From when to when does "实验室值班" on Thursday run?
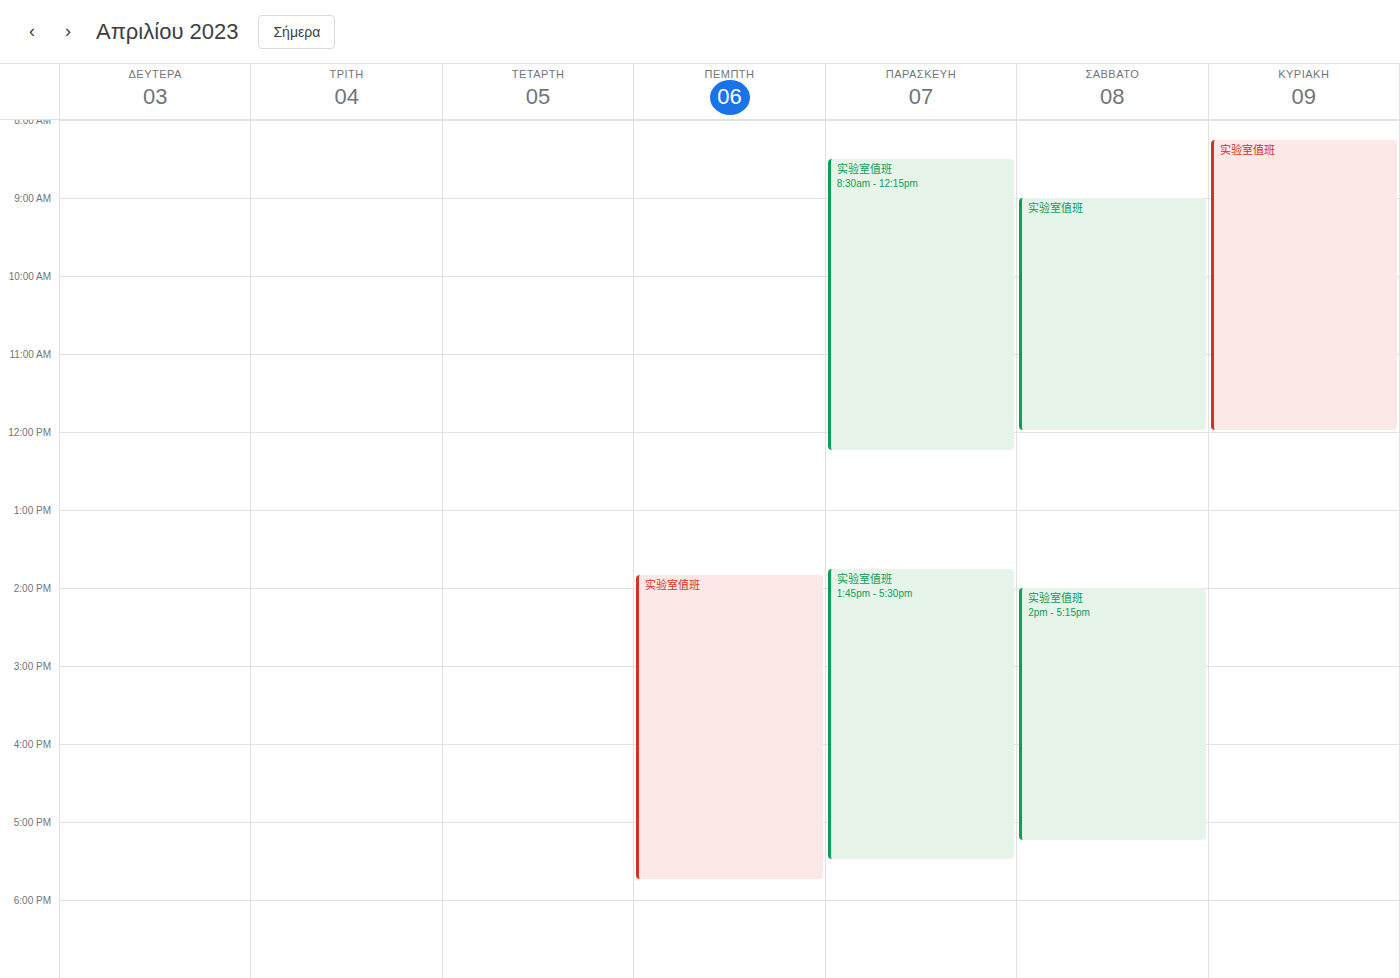
1:50 PM to 5:45 PM